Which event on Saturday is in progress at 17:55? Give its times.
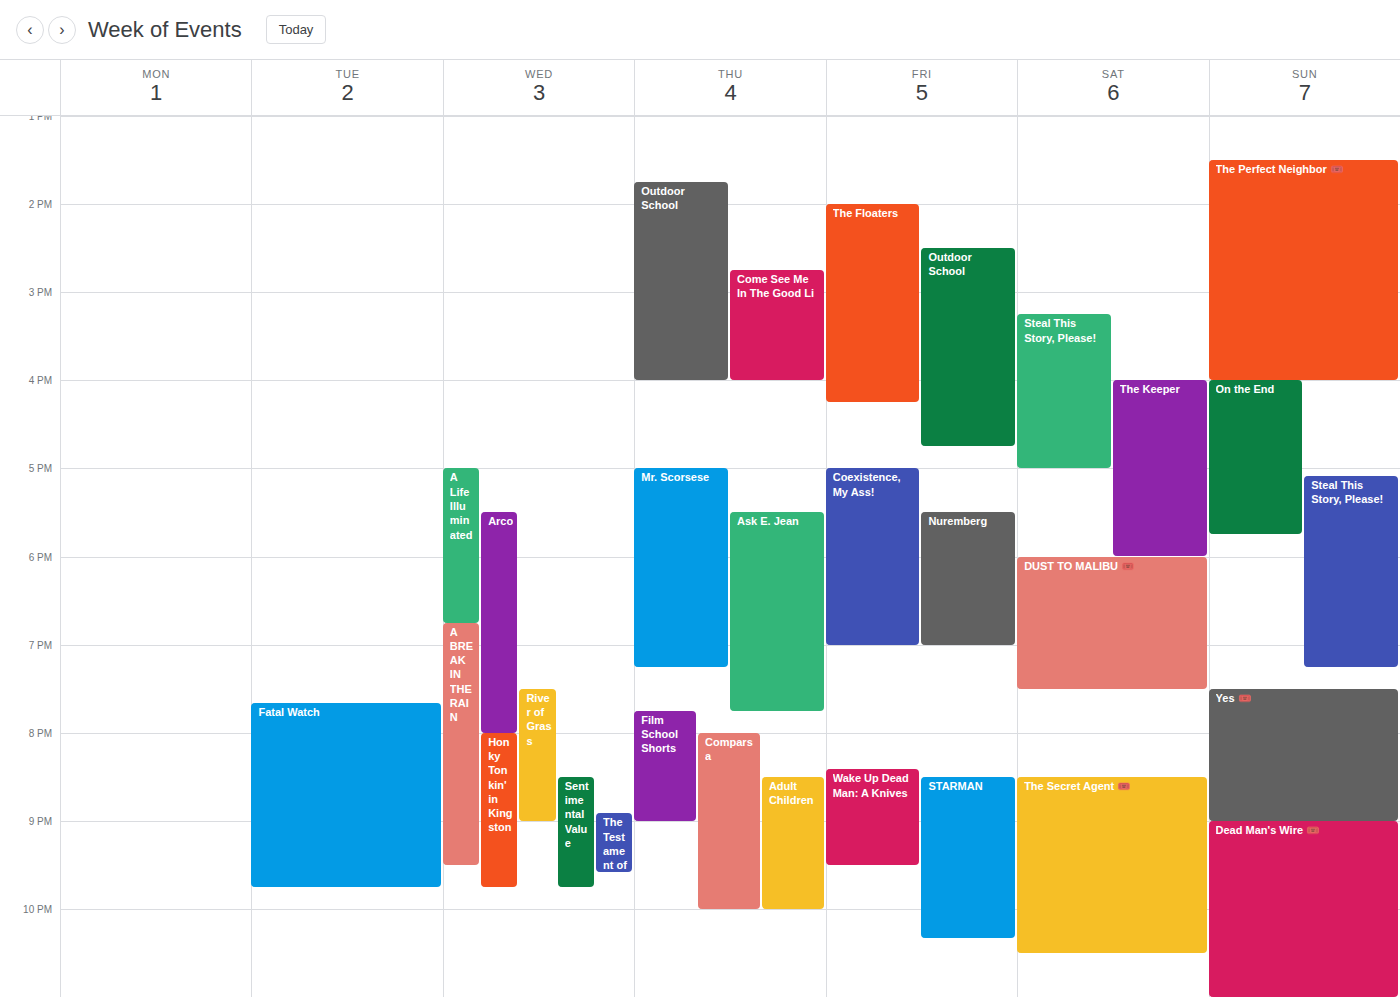
"The Keeper", 16:00 to 18:00